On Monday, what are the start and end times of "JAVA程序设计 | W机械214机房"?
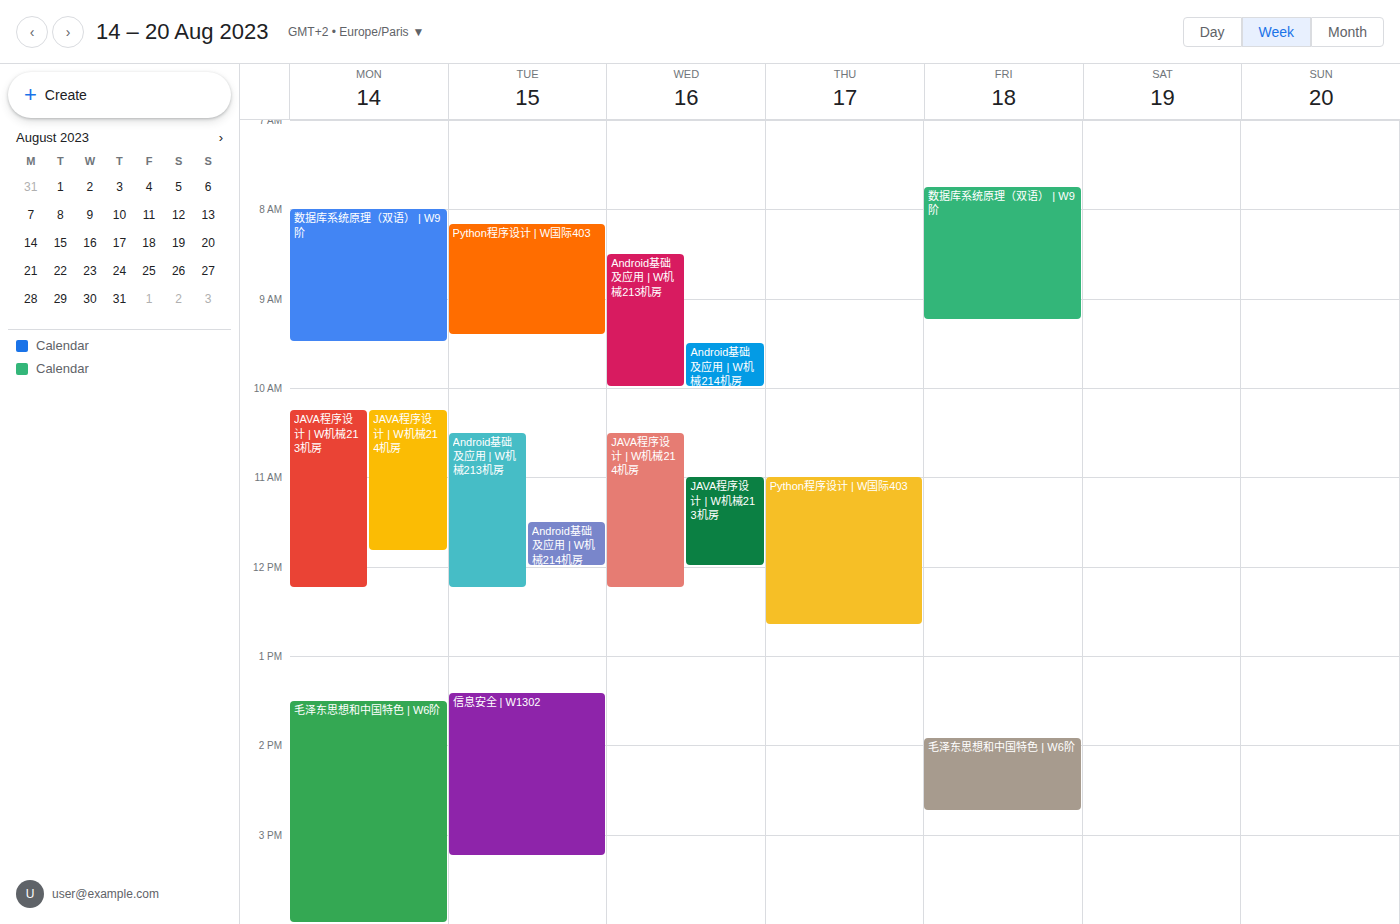
10:15 AM to 11:50 AM